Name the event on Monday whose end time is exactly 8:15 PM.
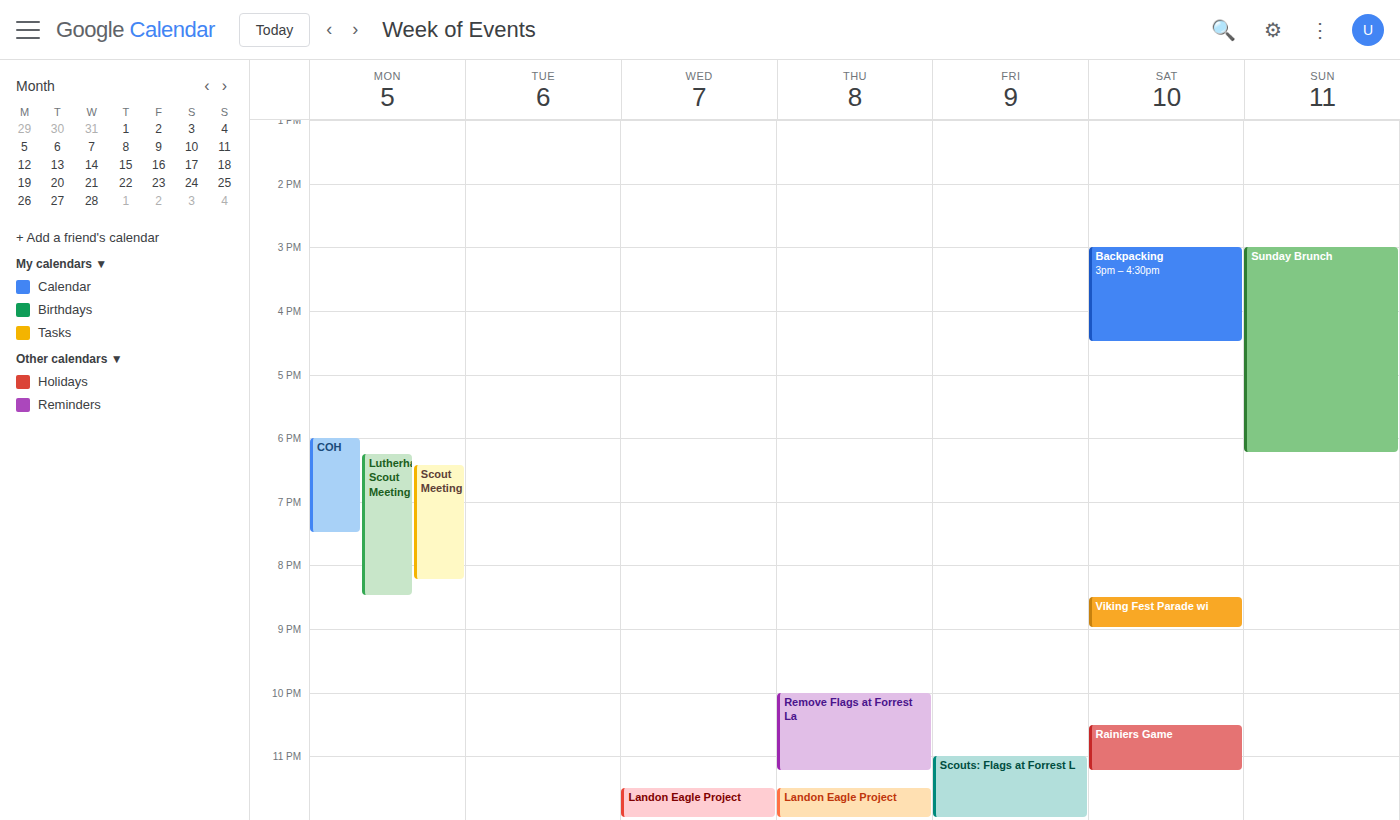
"Scout Meeting"